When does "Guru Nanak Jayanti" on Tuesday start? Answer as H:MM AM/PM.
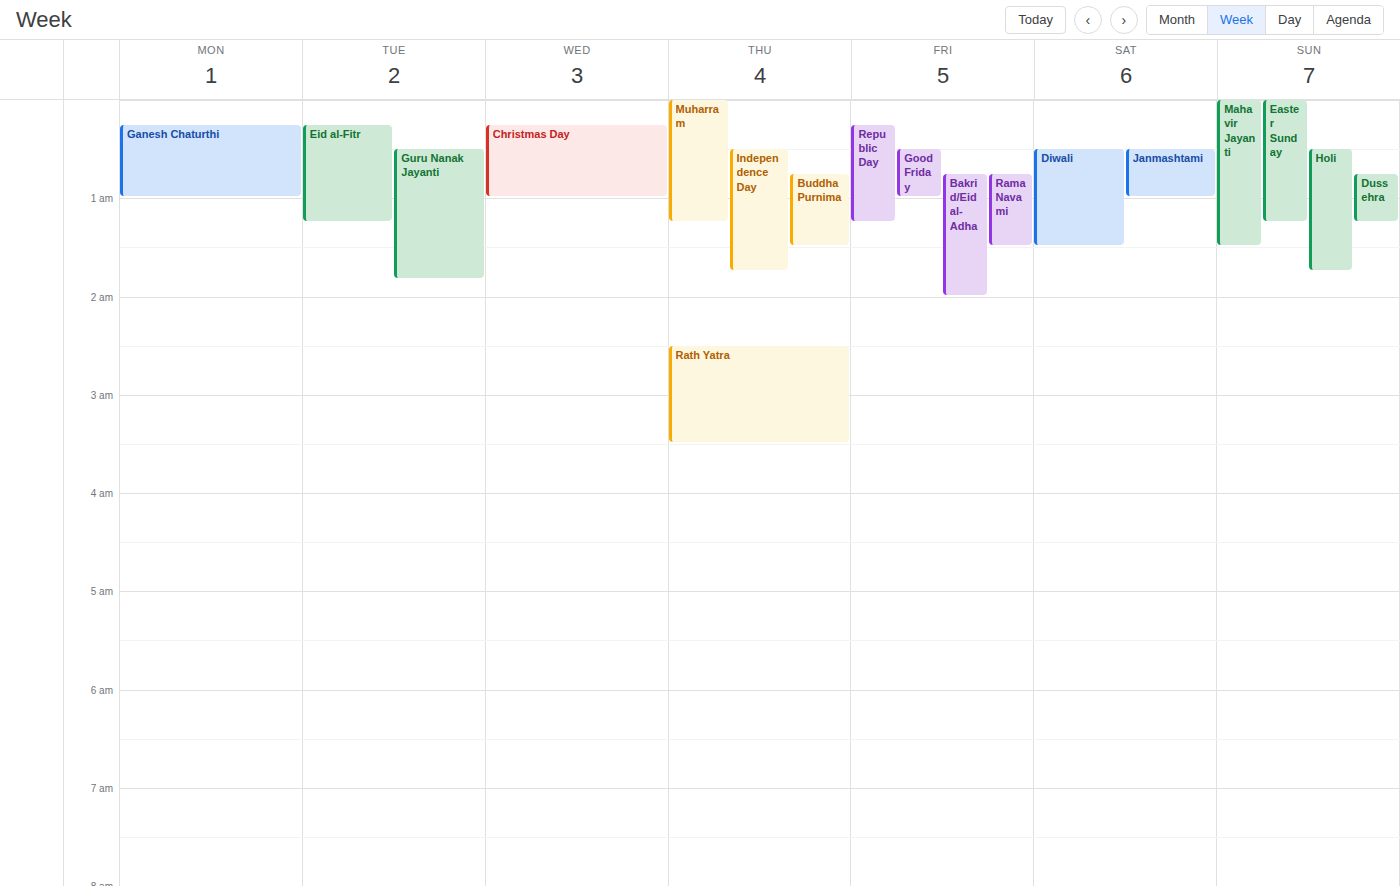
12:30 AM